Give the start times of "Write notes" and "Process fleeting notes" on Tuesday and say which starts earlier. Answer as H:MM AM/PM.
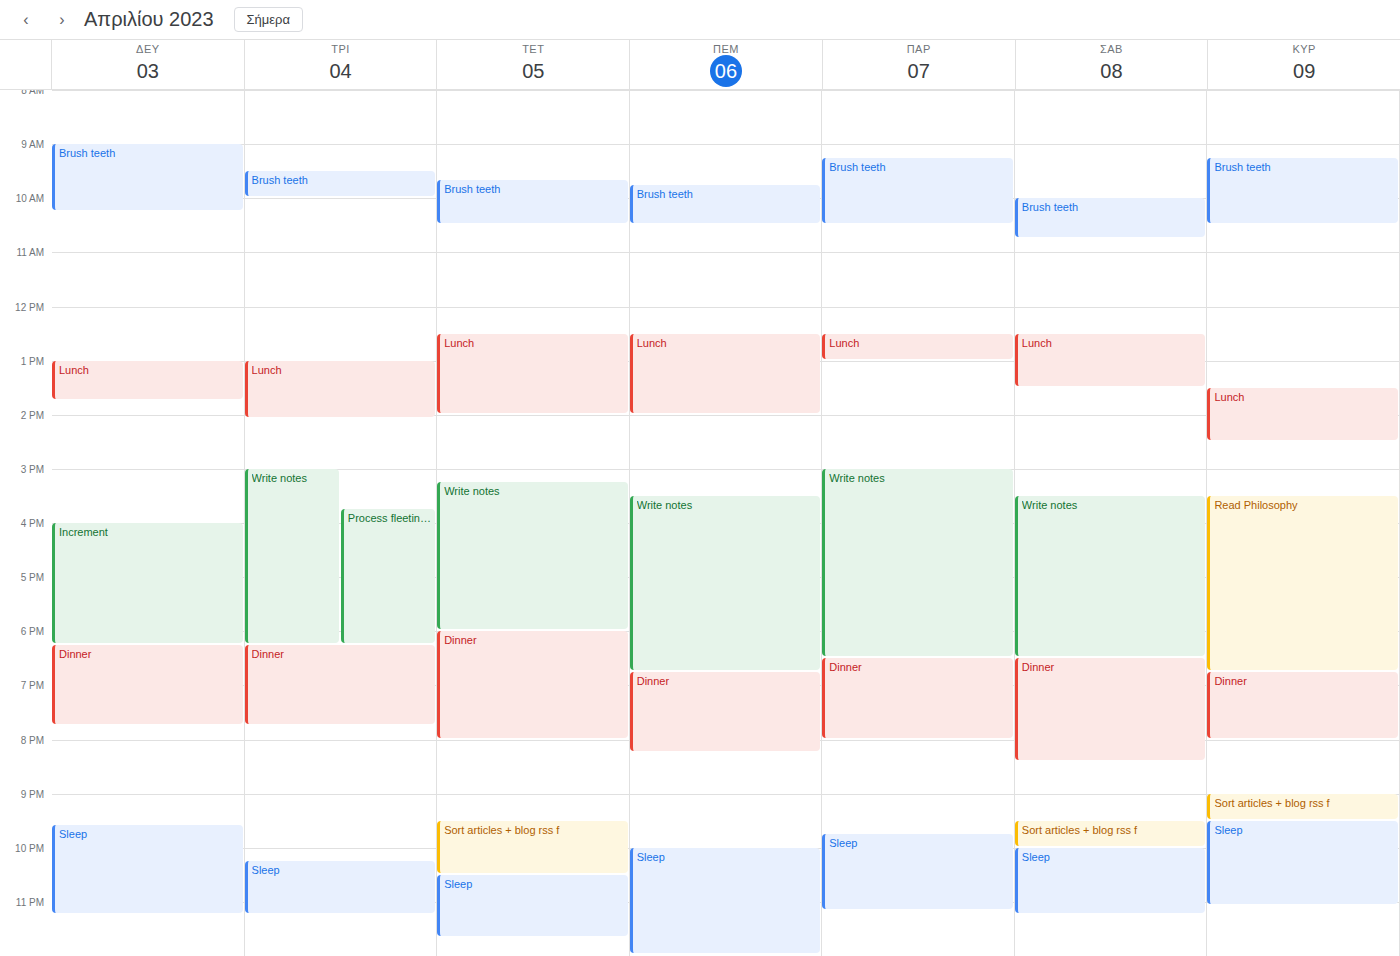
"Write notes" 3:00 PM; "Process fleeting notes" 3:45 PM.